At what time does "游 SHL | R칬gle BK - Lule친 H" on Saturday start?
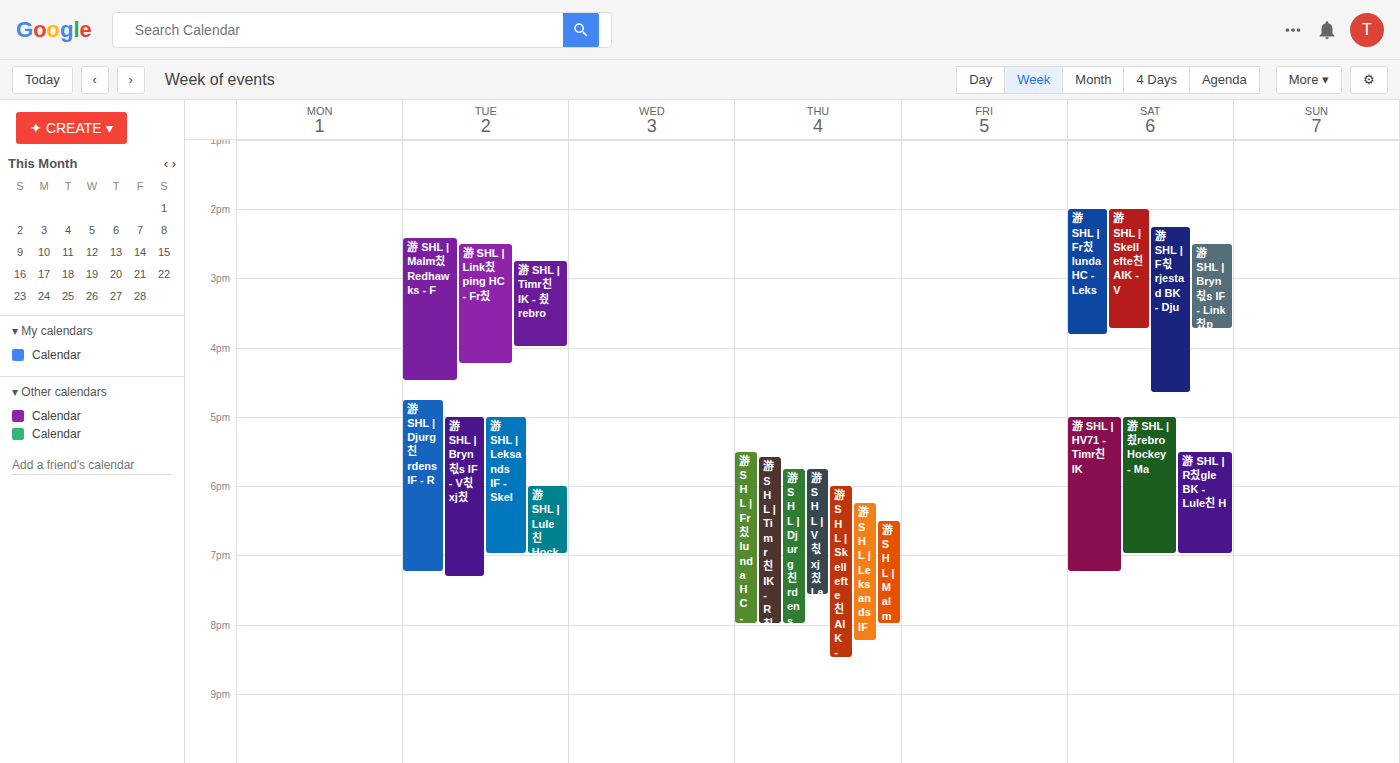
5:30 PM